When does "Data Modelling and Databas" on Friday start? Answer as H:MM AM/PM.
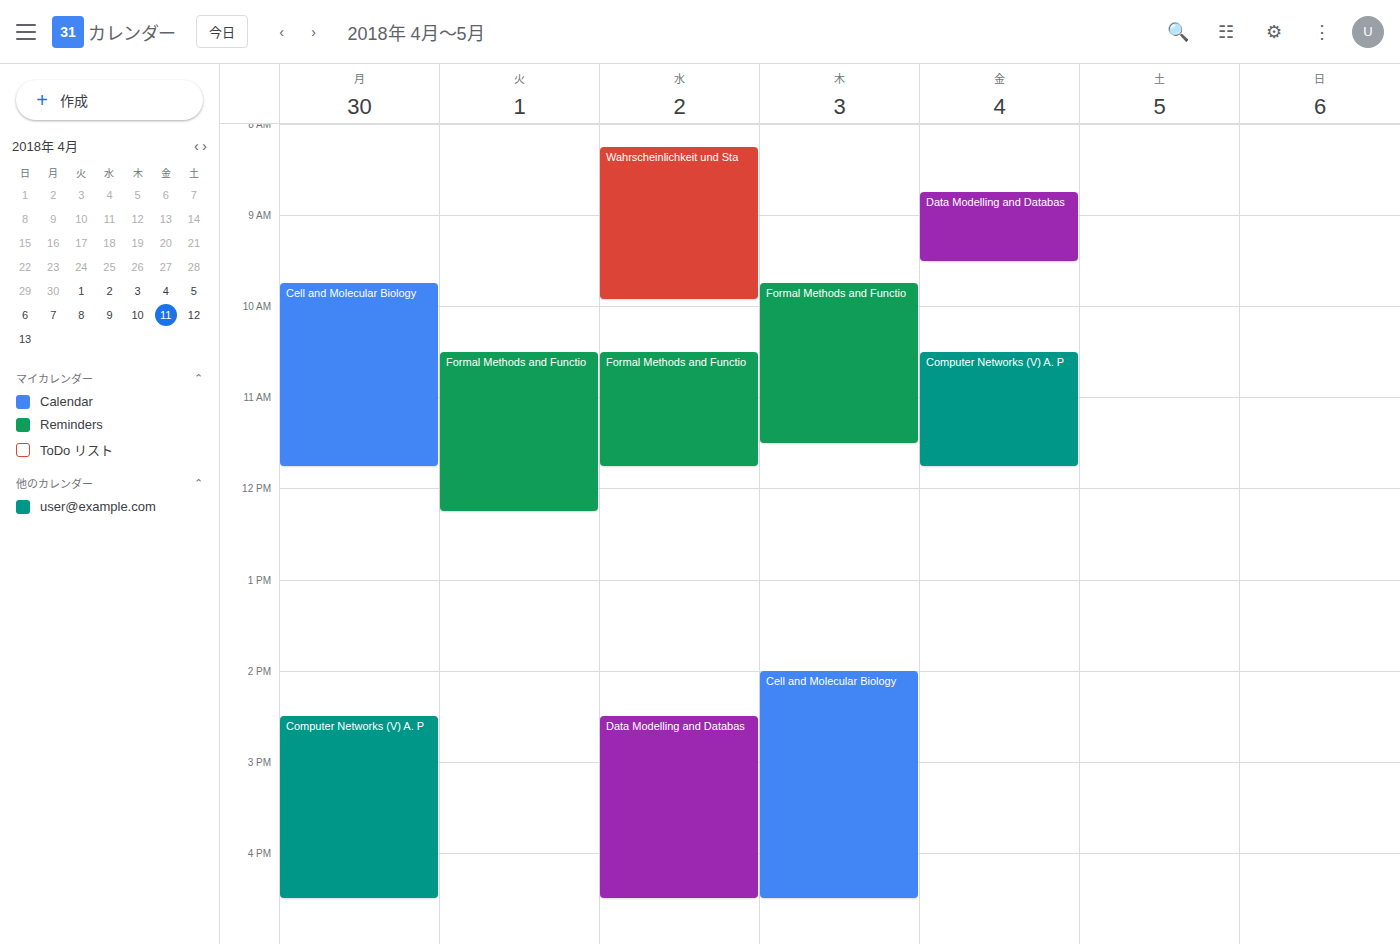
8:45 AM